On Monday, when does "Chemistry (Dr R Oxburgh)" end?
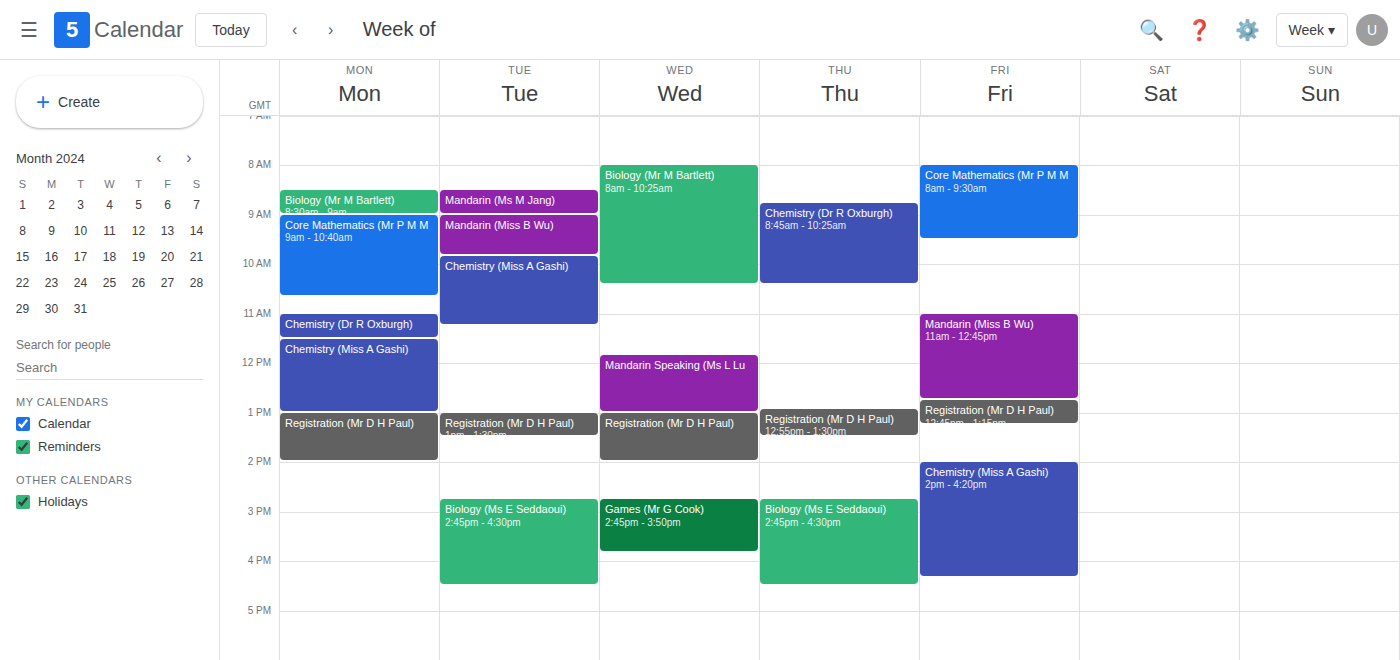
11:30 AM